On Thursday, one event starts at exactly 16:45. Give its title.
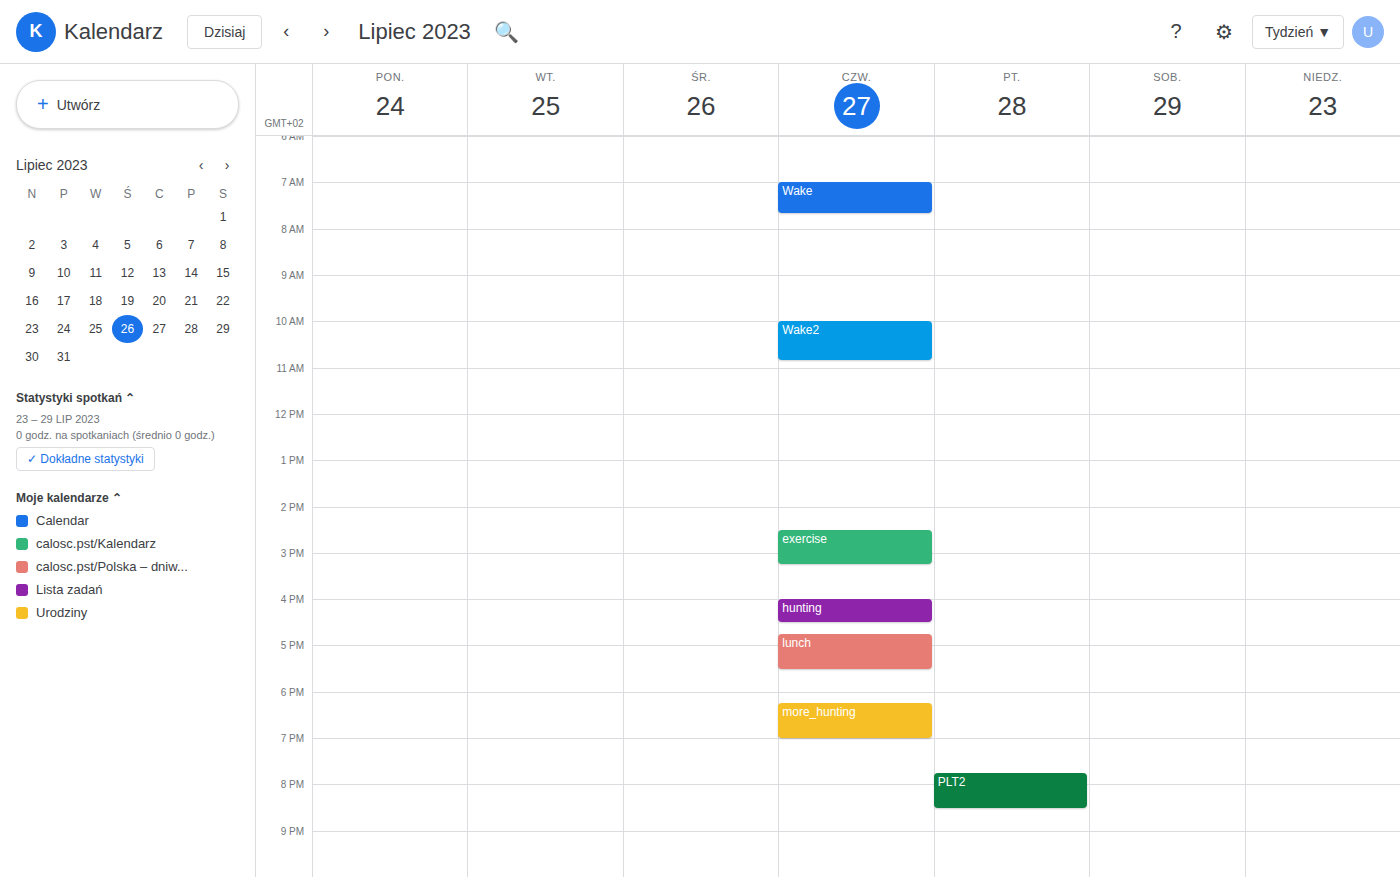
"lunch"